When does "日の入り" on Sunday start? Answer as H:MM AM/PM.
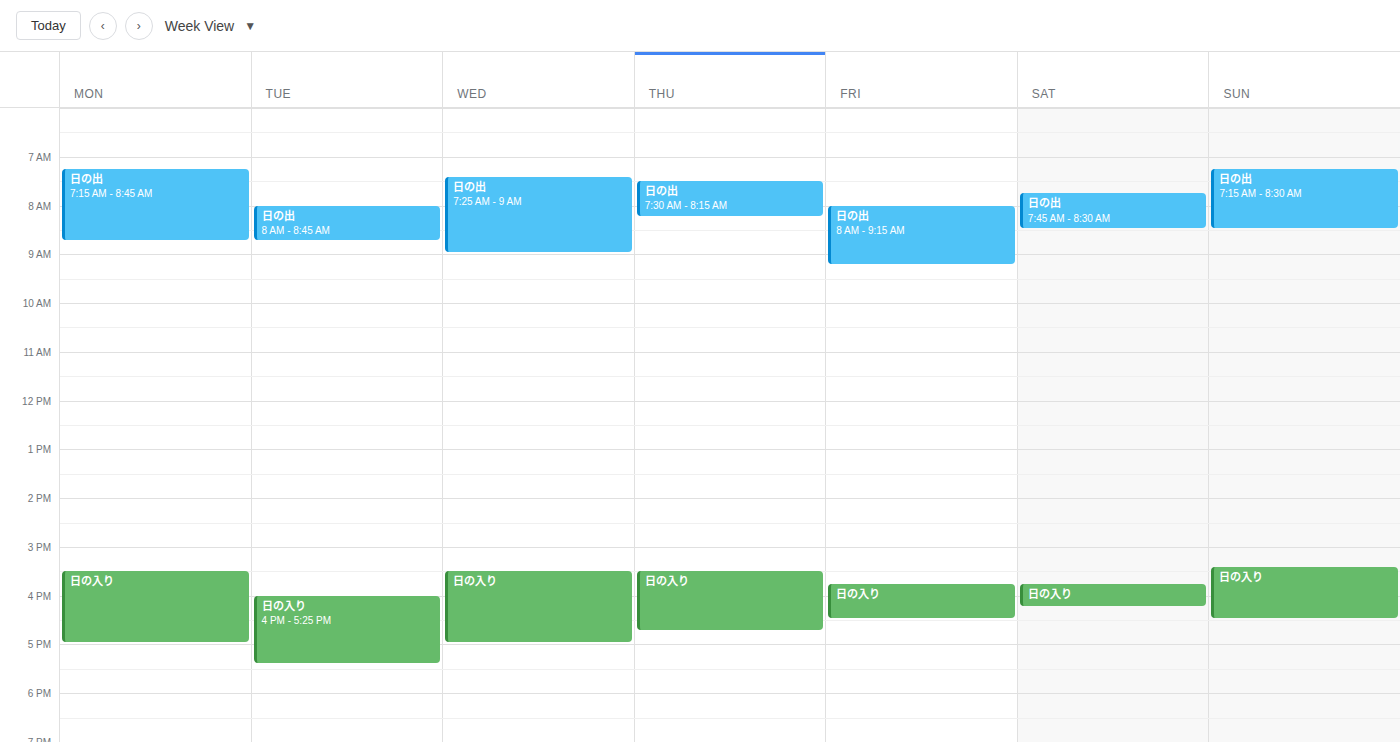
3:25 PM